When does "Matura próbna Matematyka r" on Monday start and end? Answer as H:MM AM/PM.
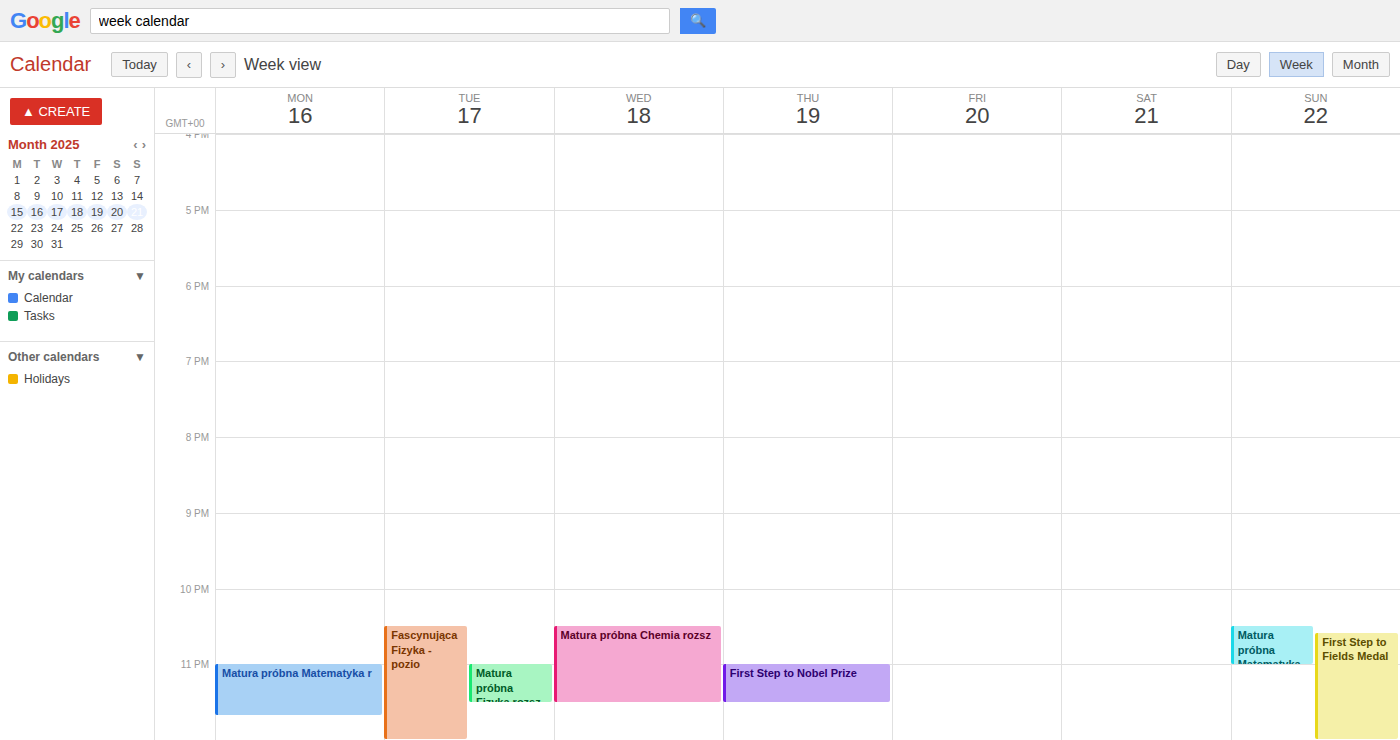
11:00 PM to 11:40 PM